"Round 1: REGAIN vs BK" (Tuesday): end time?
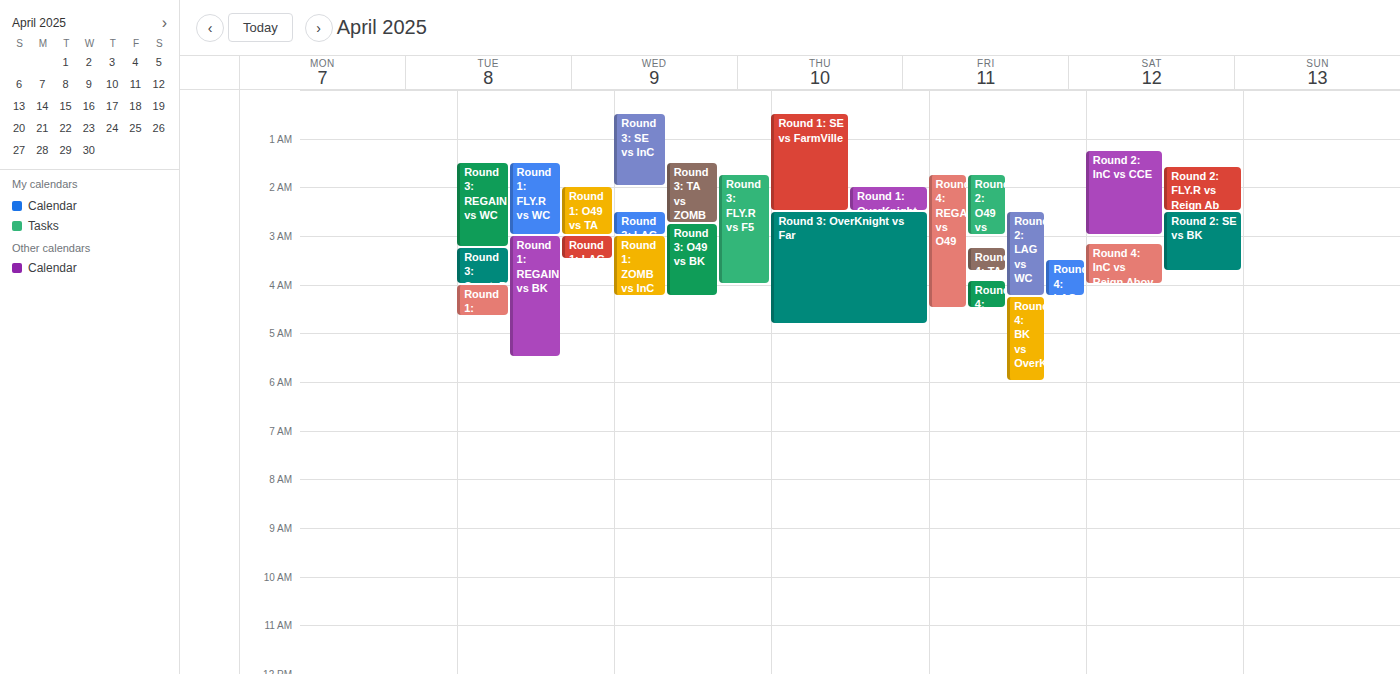
05:30